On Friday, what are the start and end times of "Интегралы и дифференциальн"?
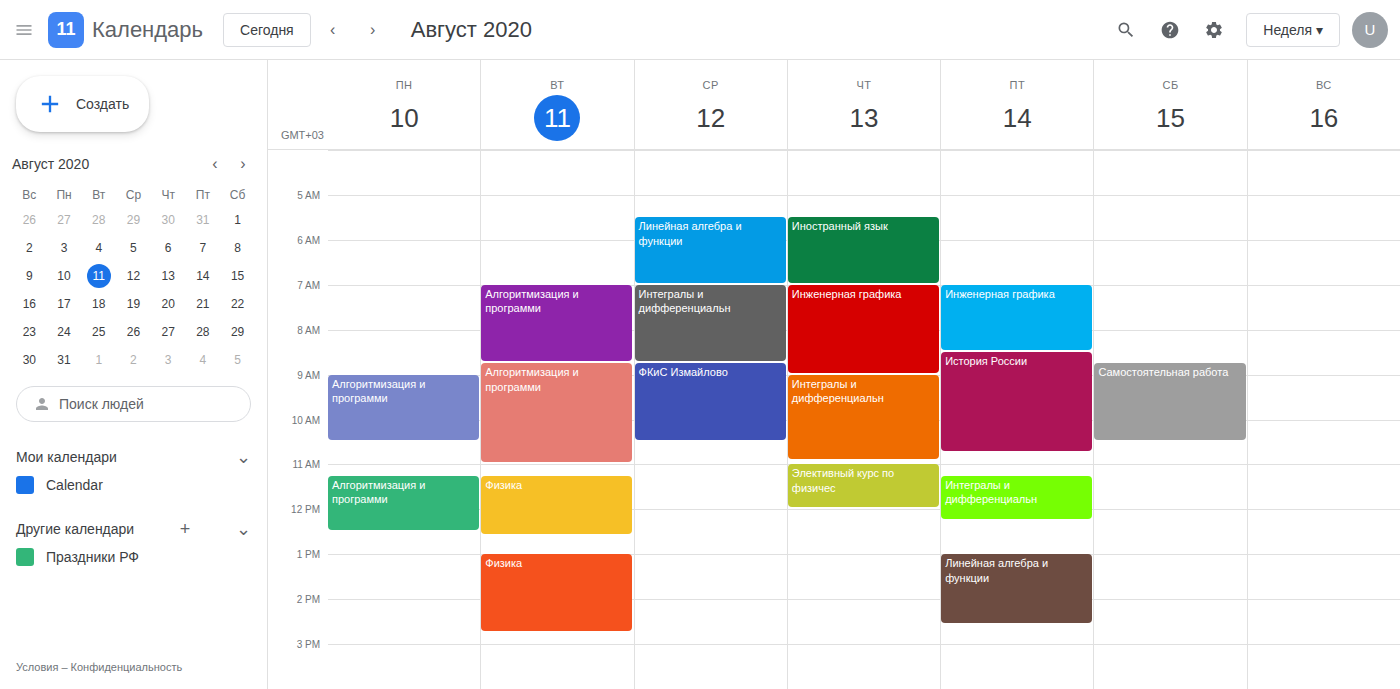
11:15 AM to 12:15 PM